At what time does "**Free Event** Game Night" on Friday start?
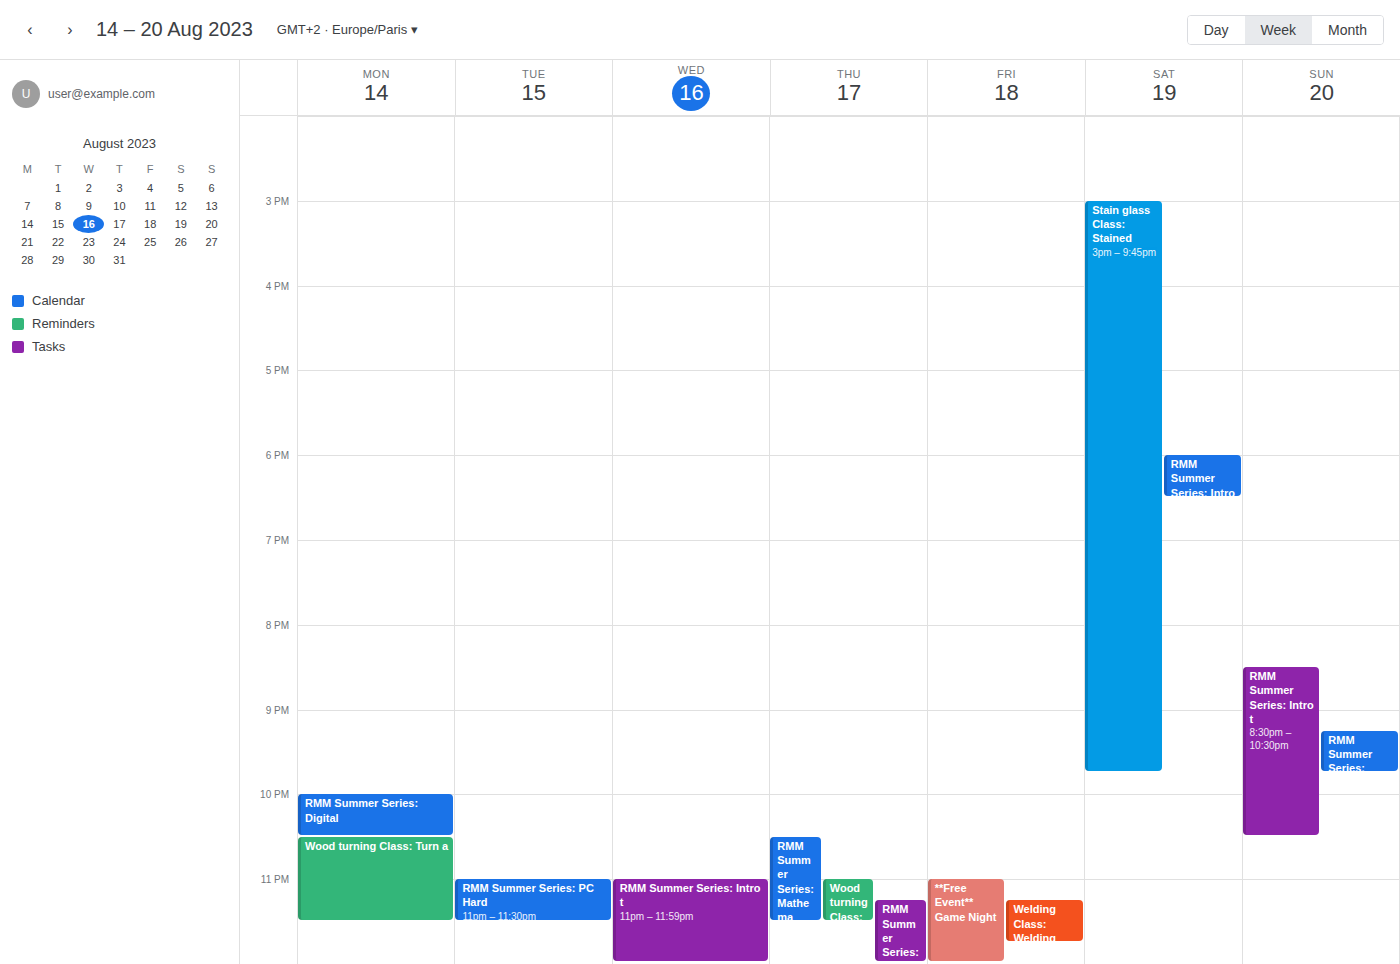
11:00 PM